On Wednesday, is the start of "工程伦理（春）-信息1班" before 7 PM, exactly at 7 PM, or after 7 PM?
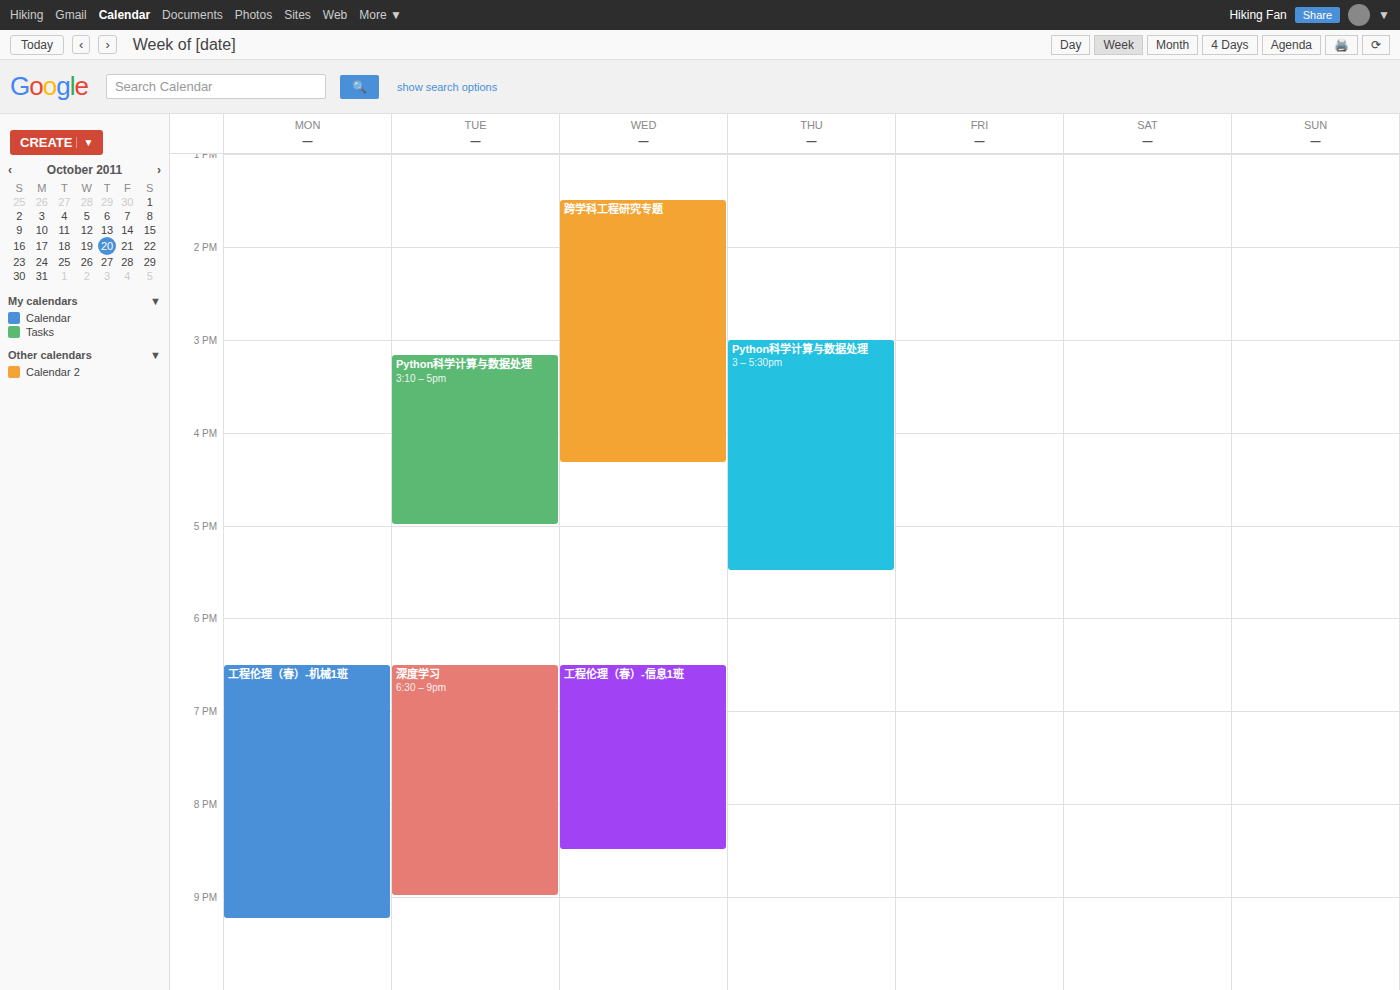
6:30 PM -- before 7 PM, 30 minutes above the 7 PM line.